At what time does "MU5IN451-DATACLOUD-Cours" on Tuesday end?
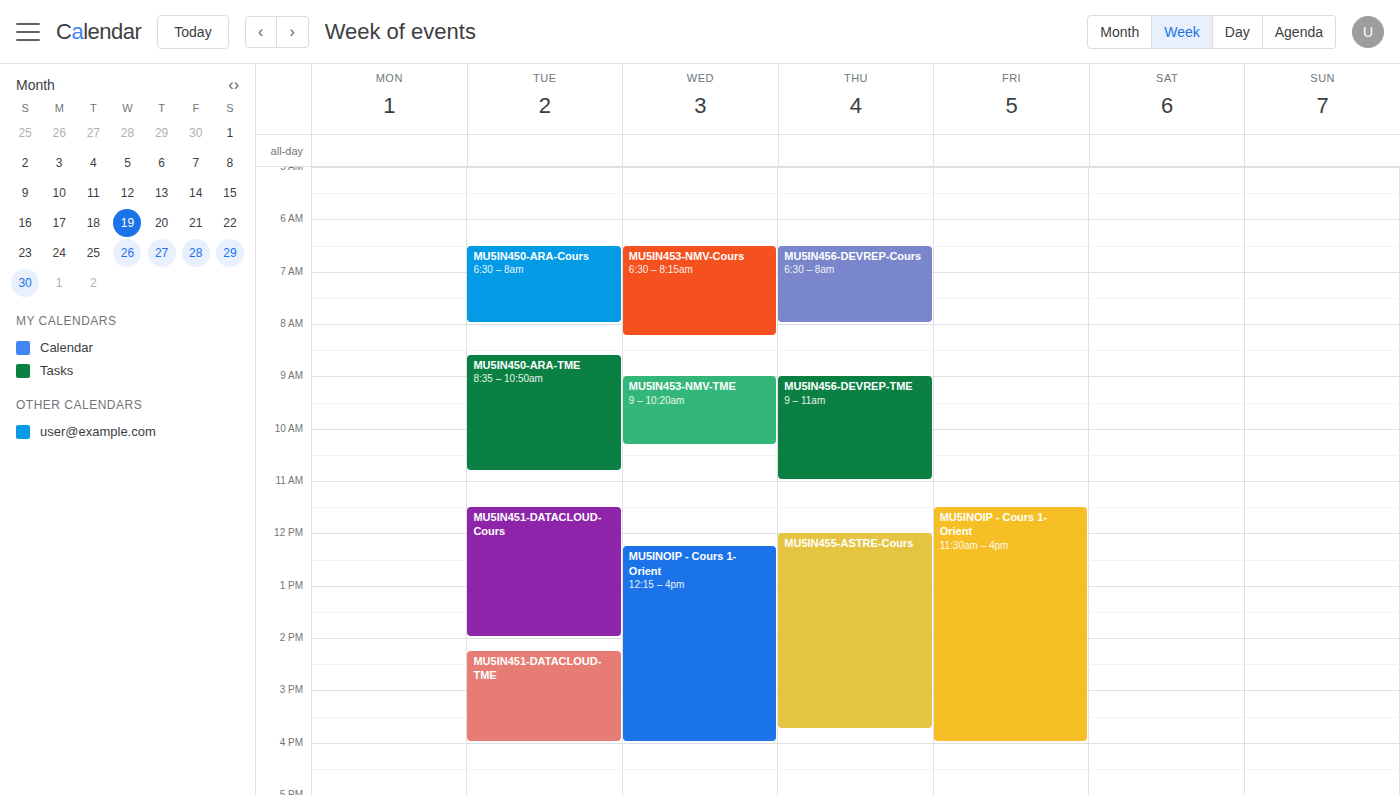
2:00 PM